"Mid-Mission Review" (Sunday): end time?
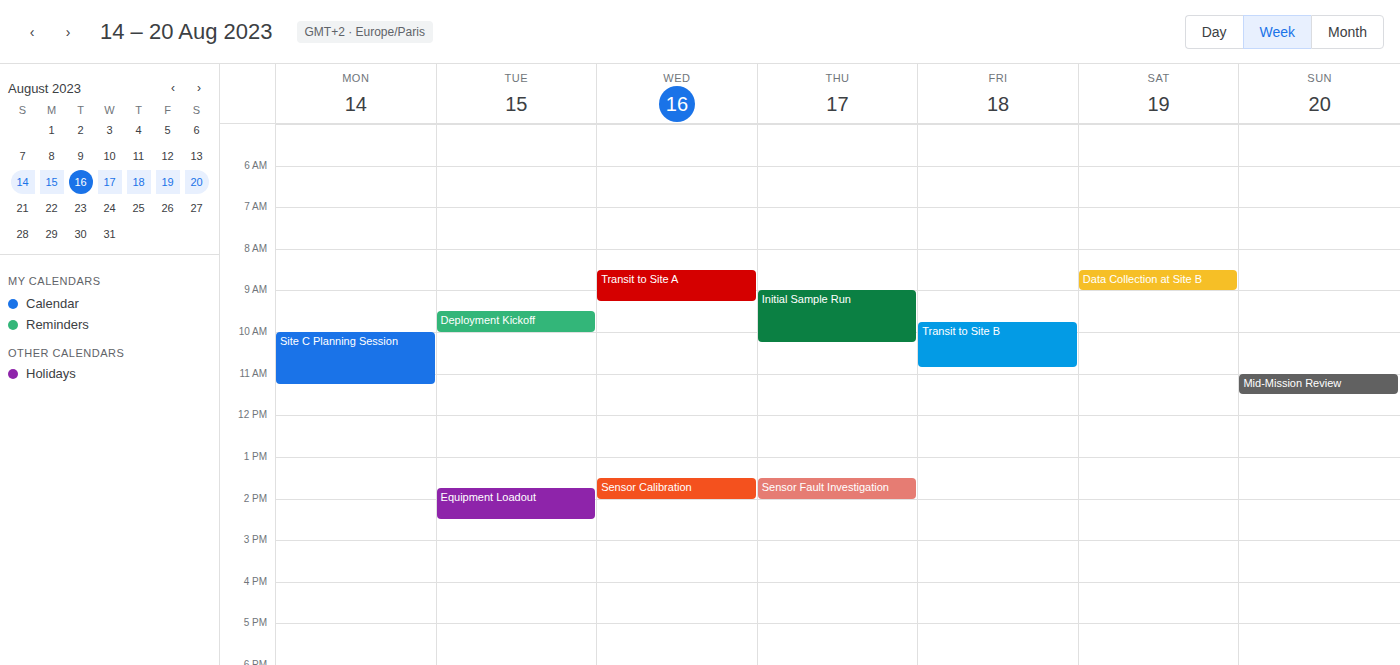
11:30 AM